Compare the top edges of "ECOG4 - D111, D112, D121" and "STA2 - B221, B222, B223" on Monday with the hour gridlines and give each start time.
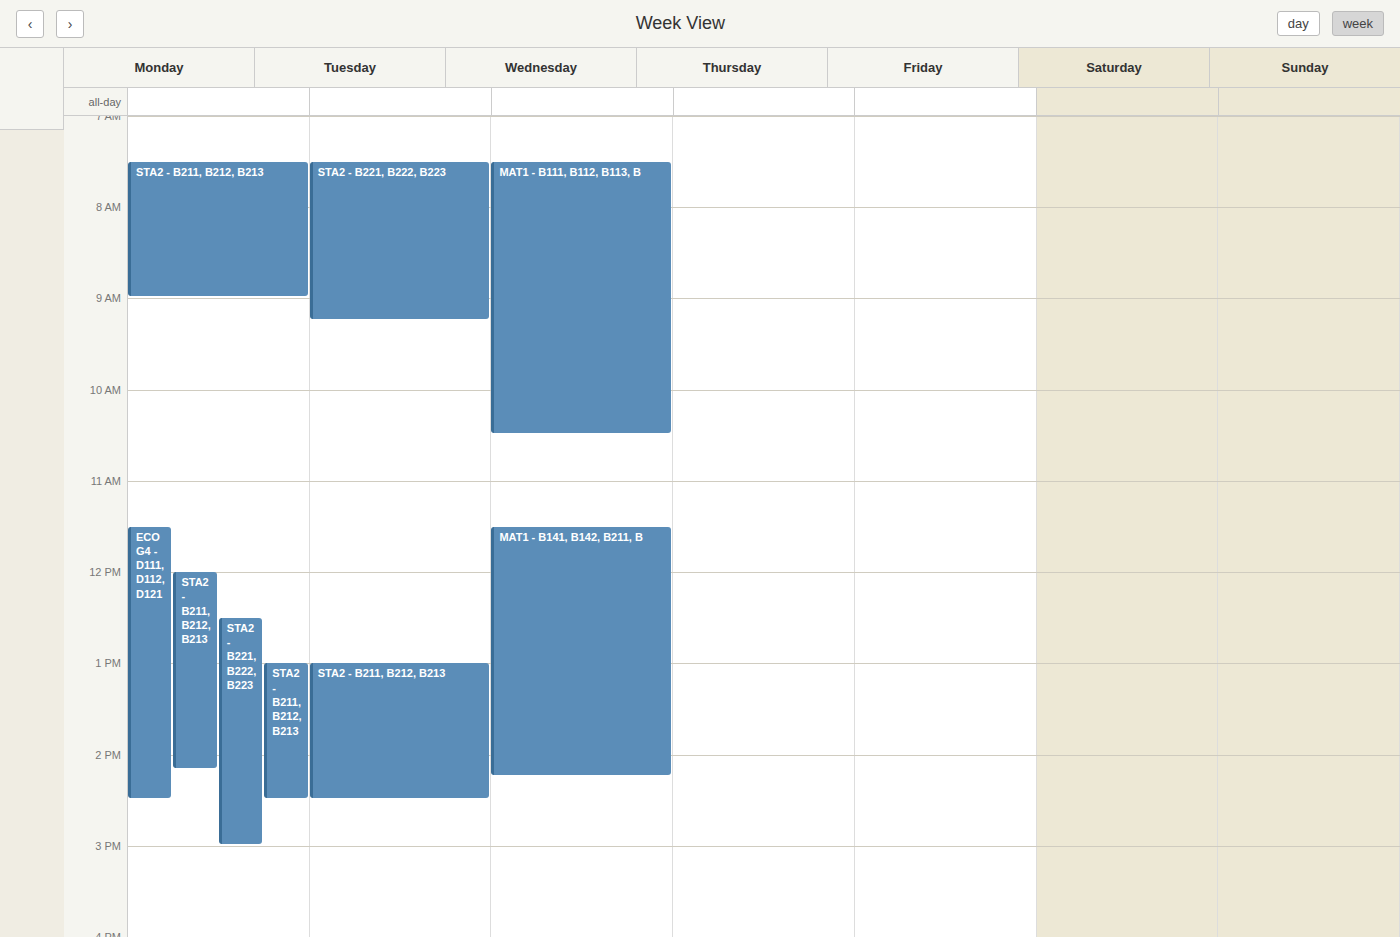
"ECOG4 - D111, D112, D121": 11:30 AM, halfway between the 11 AM and 12 PM lines. "STA2 - B221, B222, B223": 12:30 PM, halfway between the 12 PM and 1 PM lines.